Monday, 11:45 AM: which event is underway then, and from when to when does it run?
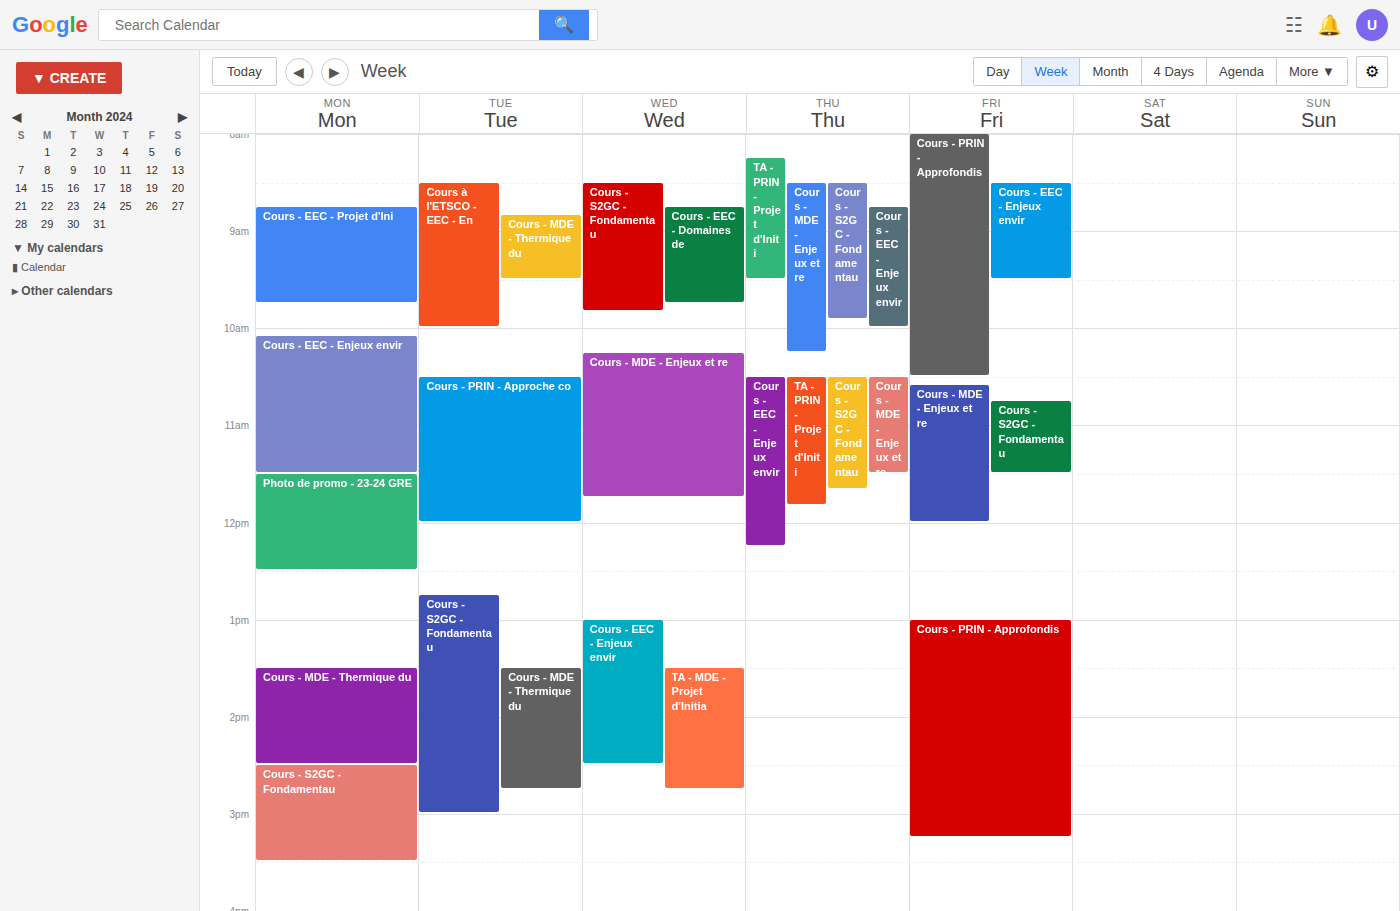
"Photo de promo - 23-24 GRE", 11:30 AM to 12:30 PM